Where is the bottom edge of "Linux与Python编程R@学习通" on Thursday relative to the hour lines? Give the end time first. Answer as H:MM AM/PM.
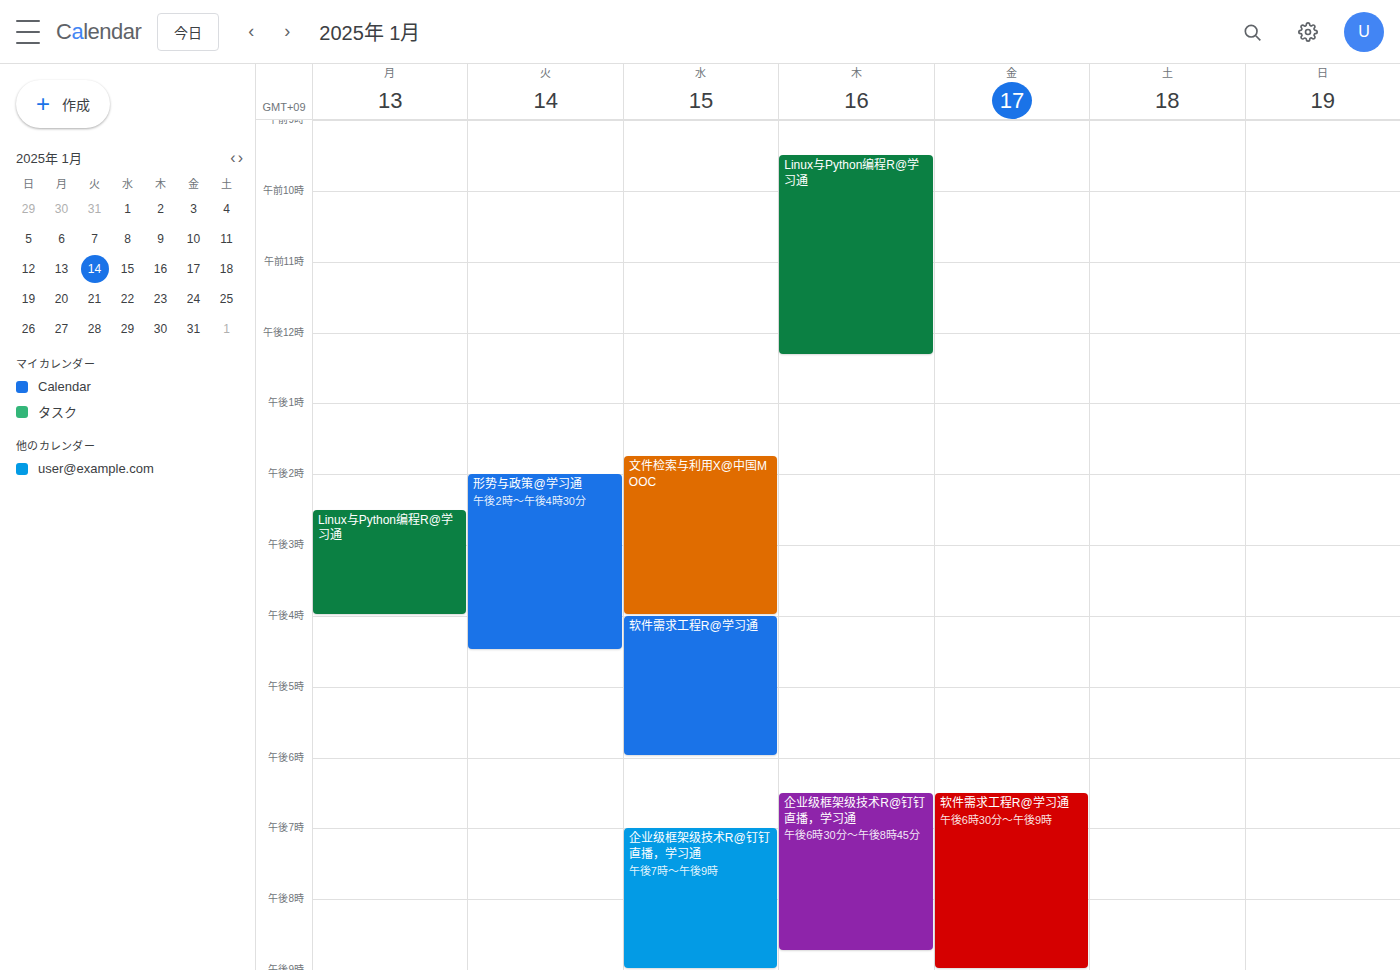
12:20 PM -- neither: 20 minutes below the 12 PM line and 40 minutes above the 1 PM line.